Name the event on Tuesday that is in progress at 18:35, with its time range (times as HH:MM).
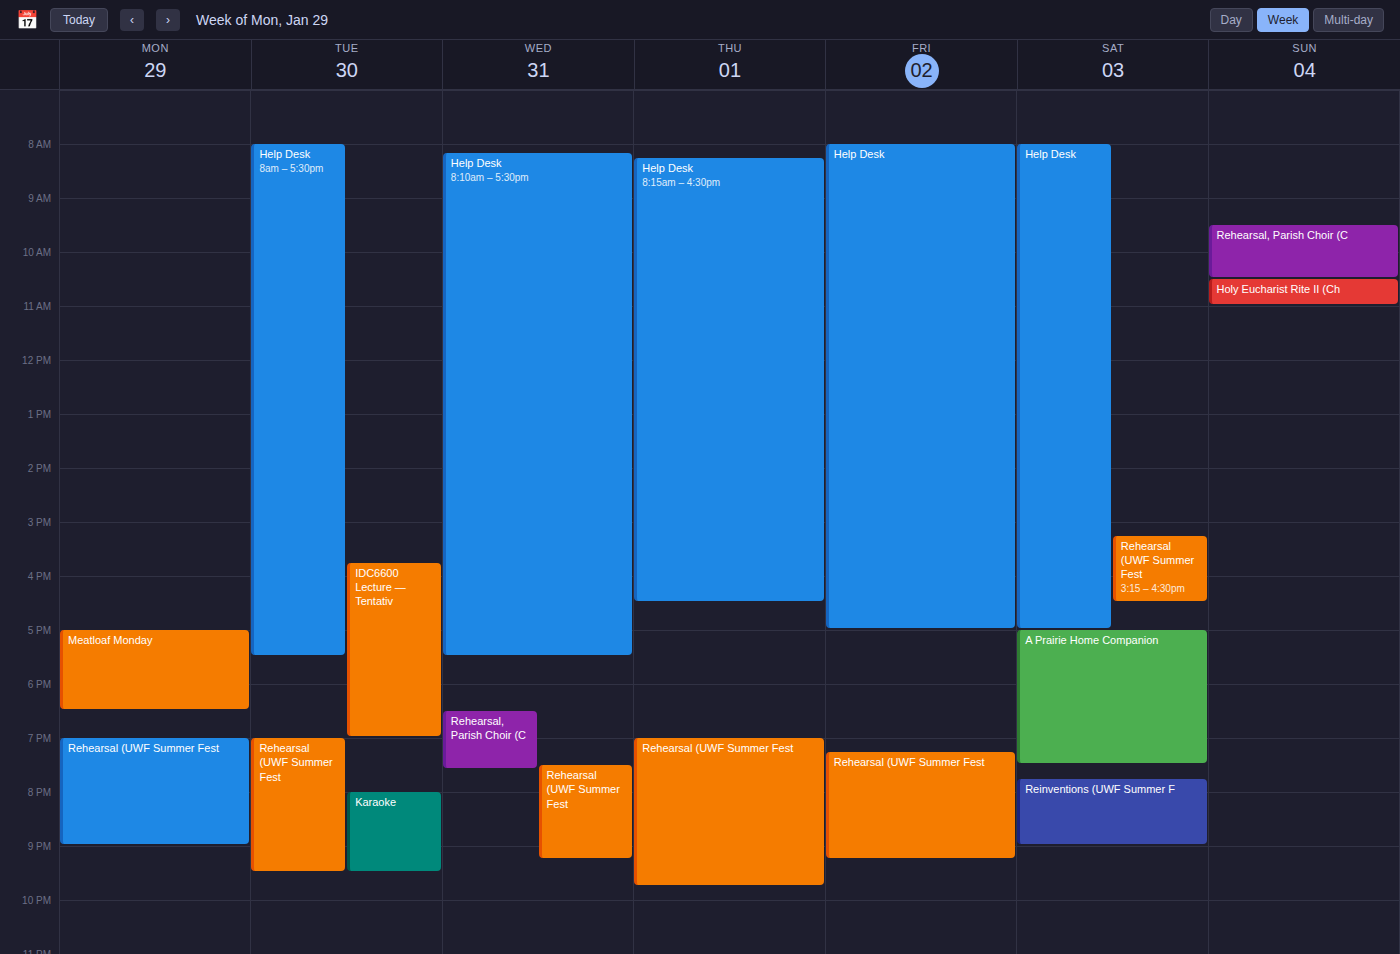
"IDC6600 Lecture — Tentativ", 15:45 to 19:00